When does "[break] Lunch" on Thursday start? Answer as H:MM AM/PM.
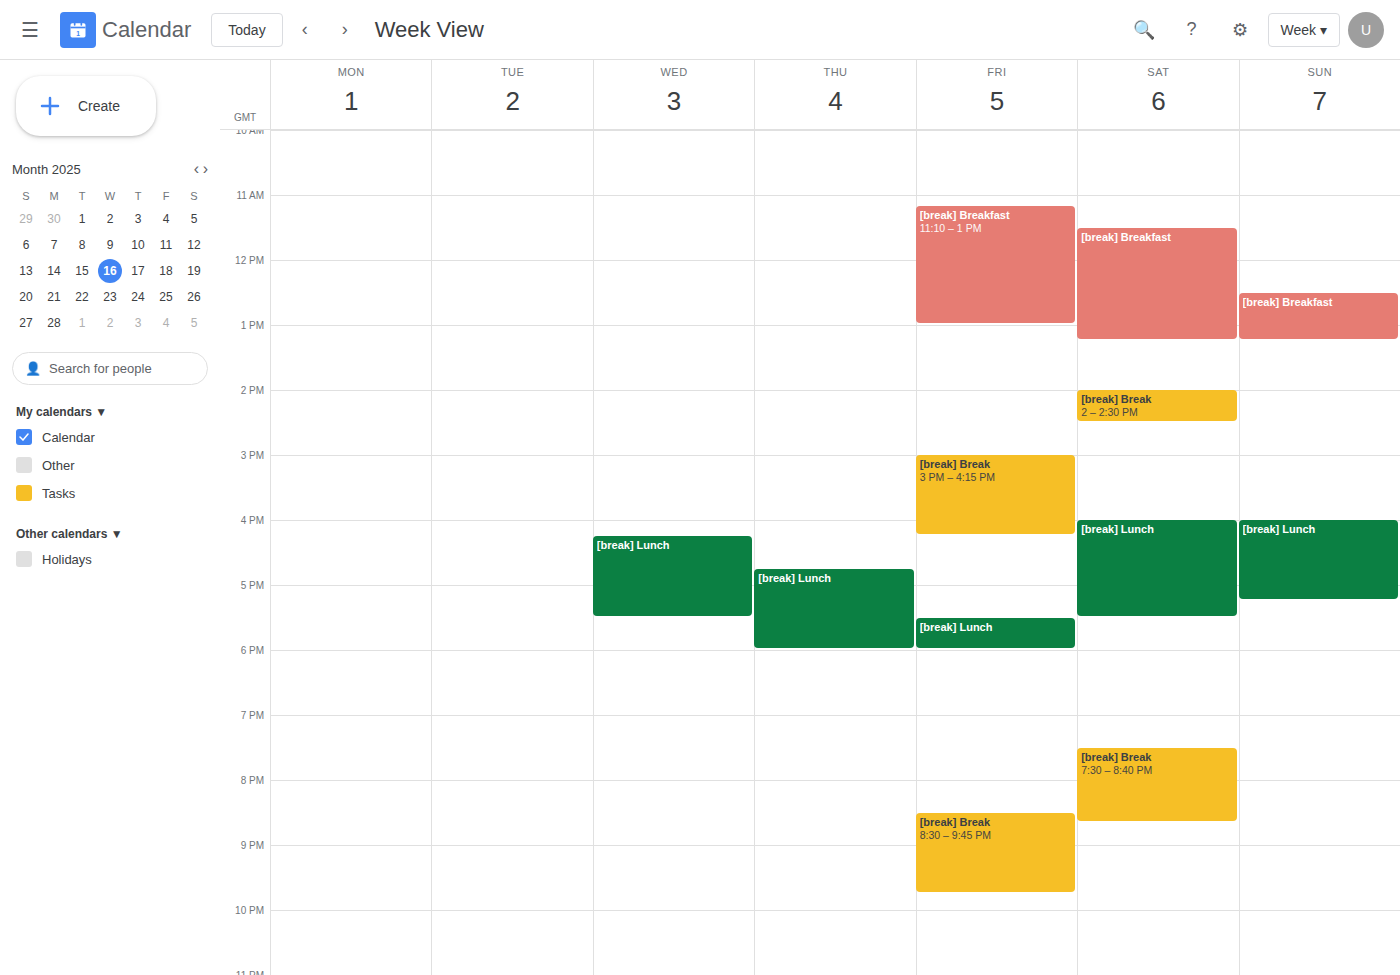
4:45 PM